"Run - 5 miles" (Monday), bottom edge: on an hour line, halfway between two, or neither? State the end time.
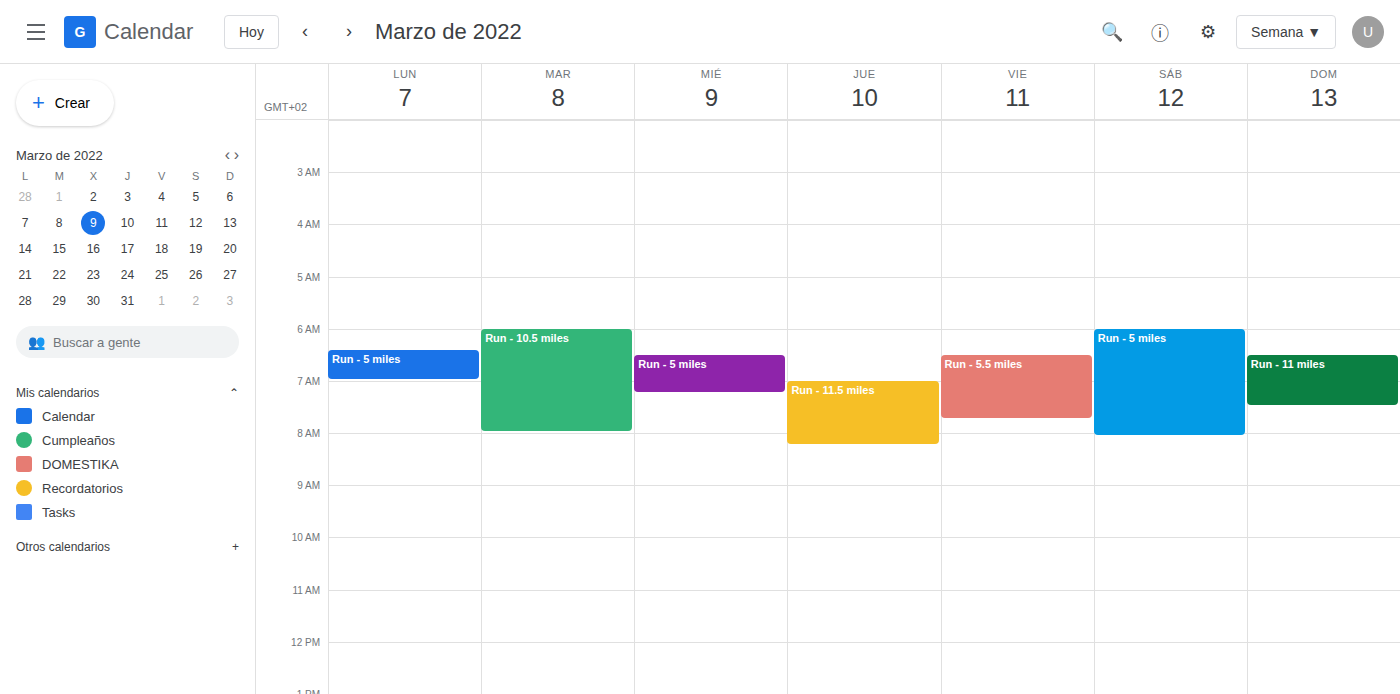
7:00 AM -- exactly on the 7 AM line.